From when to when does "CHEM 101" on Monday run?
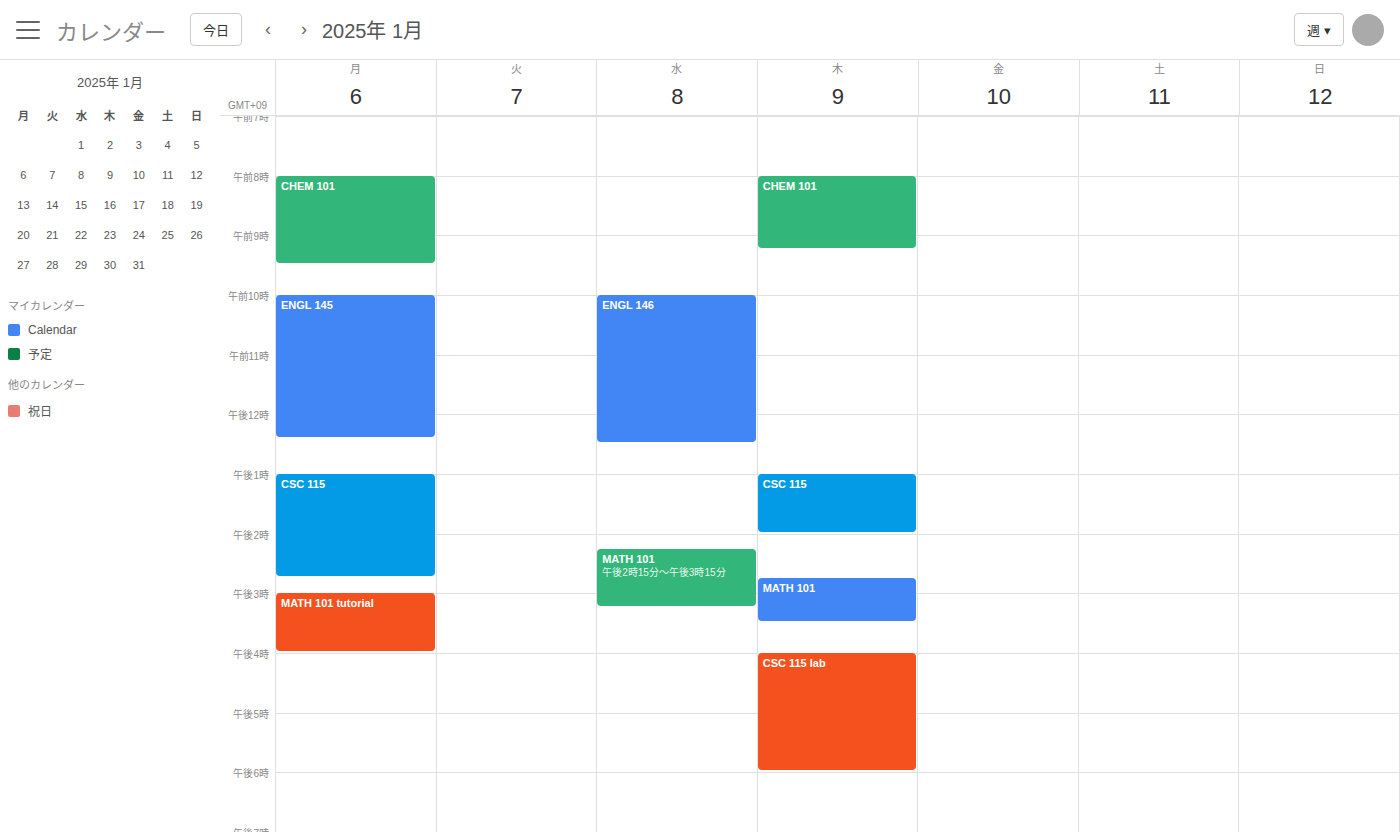
8:00 AM to 9:30 AM